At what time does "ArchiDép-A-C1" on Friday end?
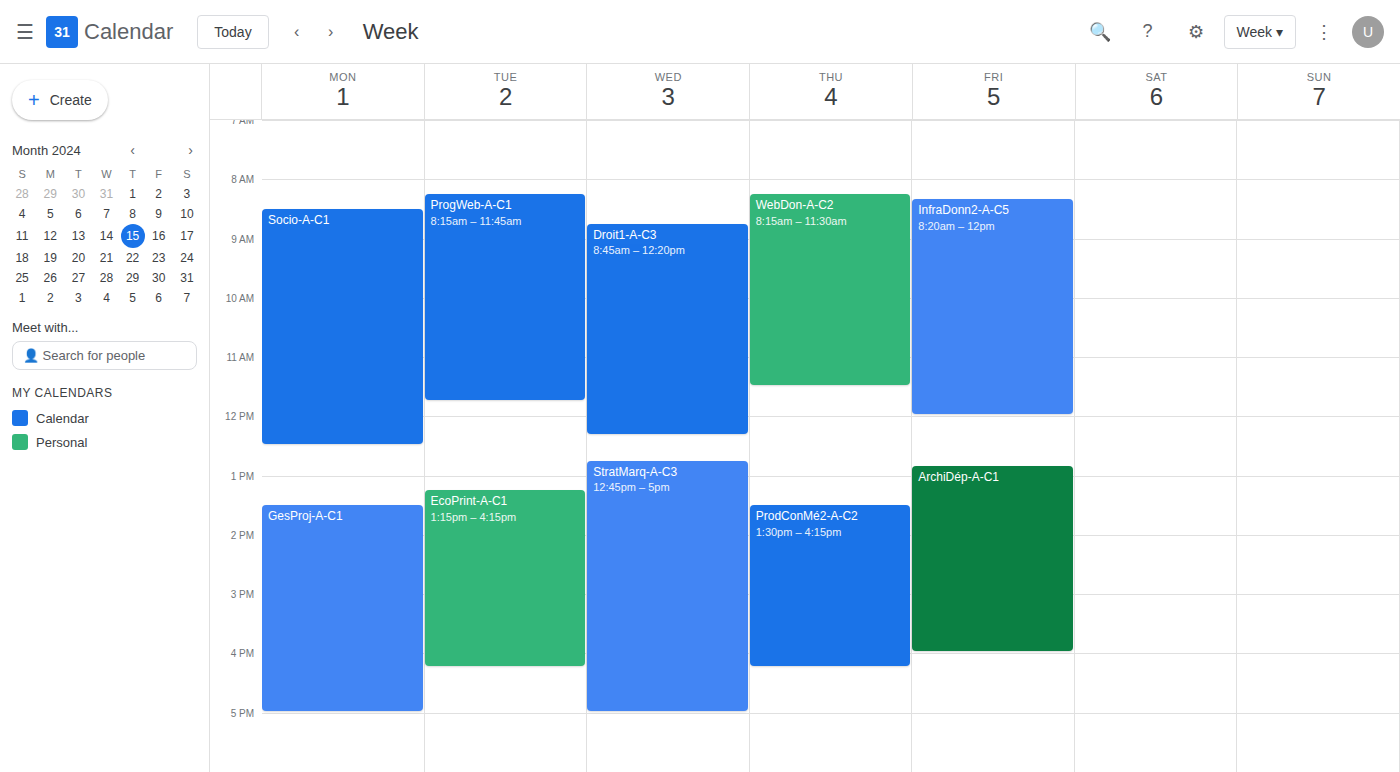
4:00 PM